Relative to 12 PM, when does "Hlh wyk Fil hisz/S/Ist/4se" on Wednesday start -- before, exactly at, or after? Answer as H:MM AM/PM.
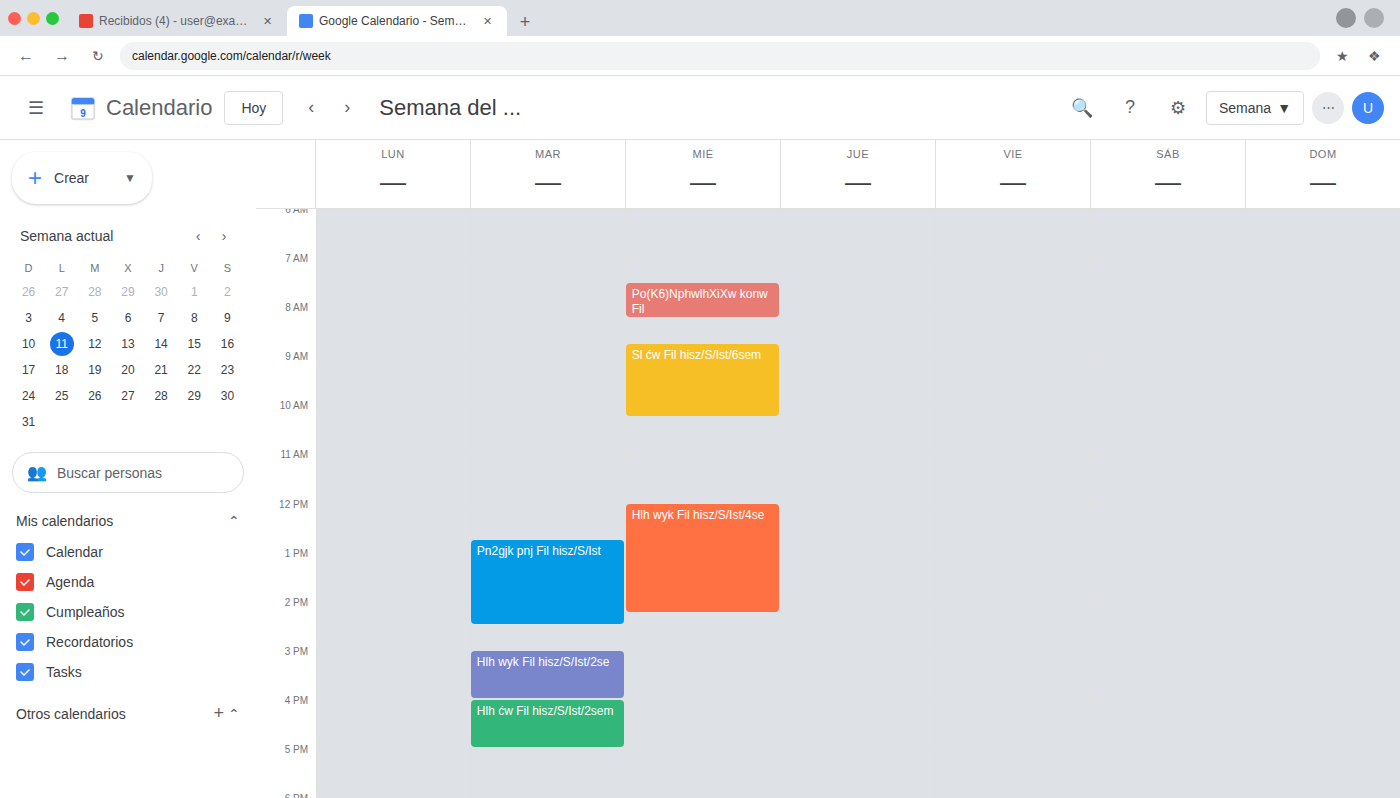
12:00 PM -- exactly at 12 PM, on the 12 PM line.